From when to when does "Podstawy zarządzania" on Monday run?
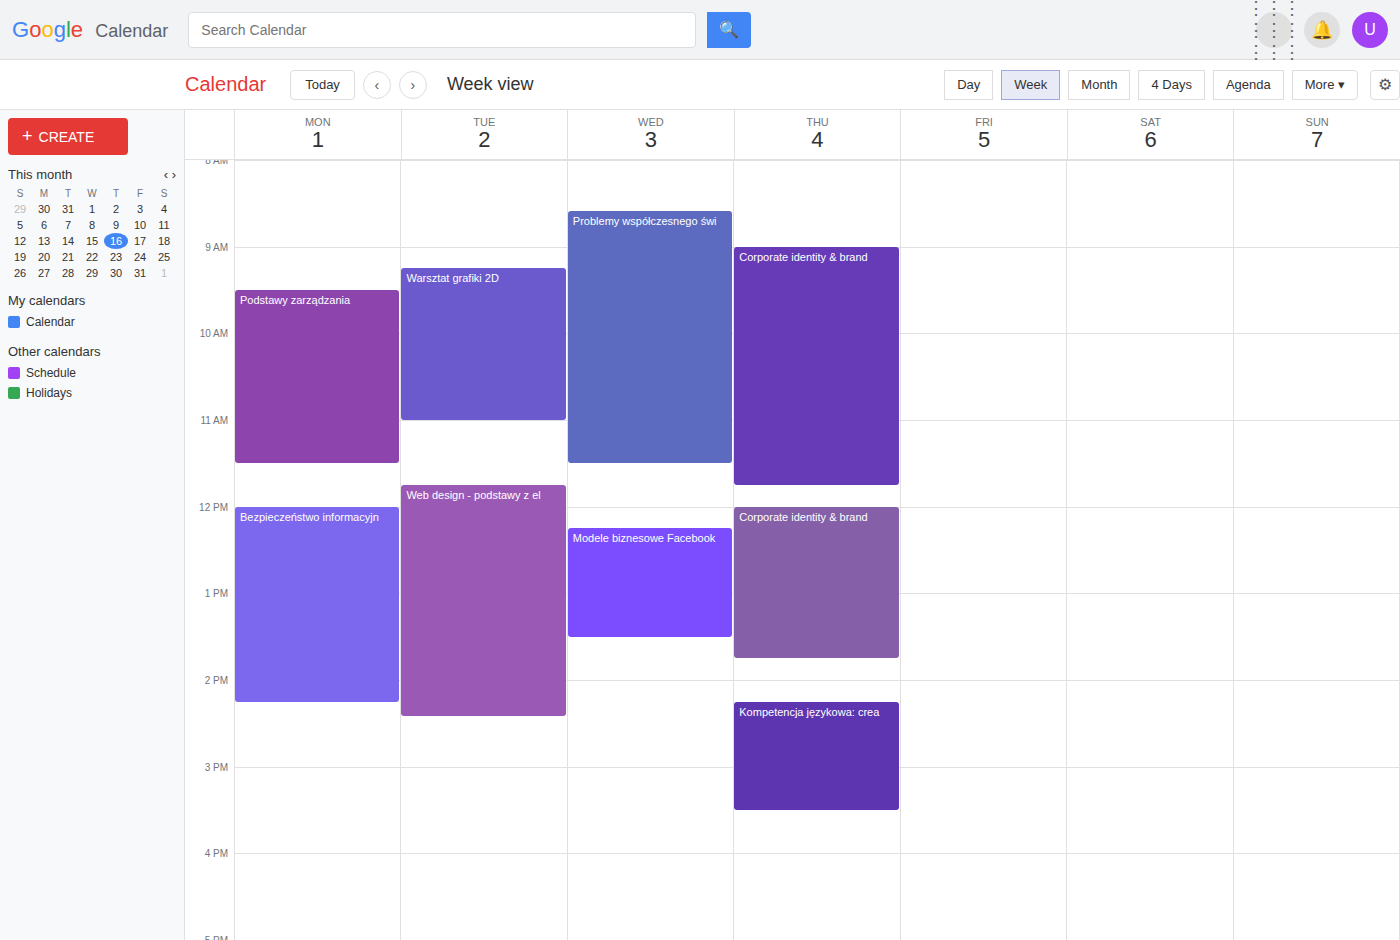
9:30 AM to 11:30 AM